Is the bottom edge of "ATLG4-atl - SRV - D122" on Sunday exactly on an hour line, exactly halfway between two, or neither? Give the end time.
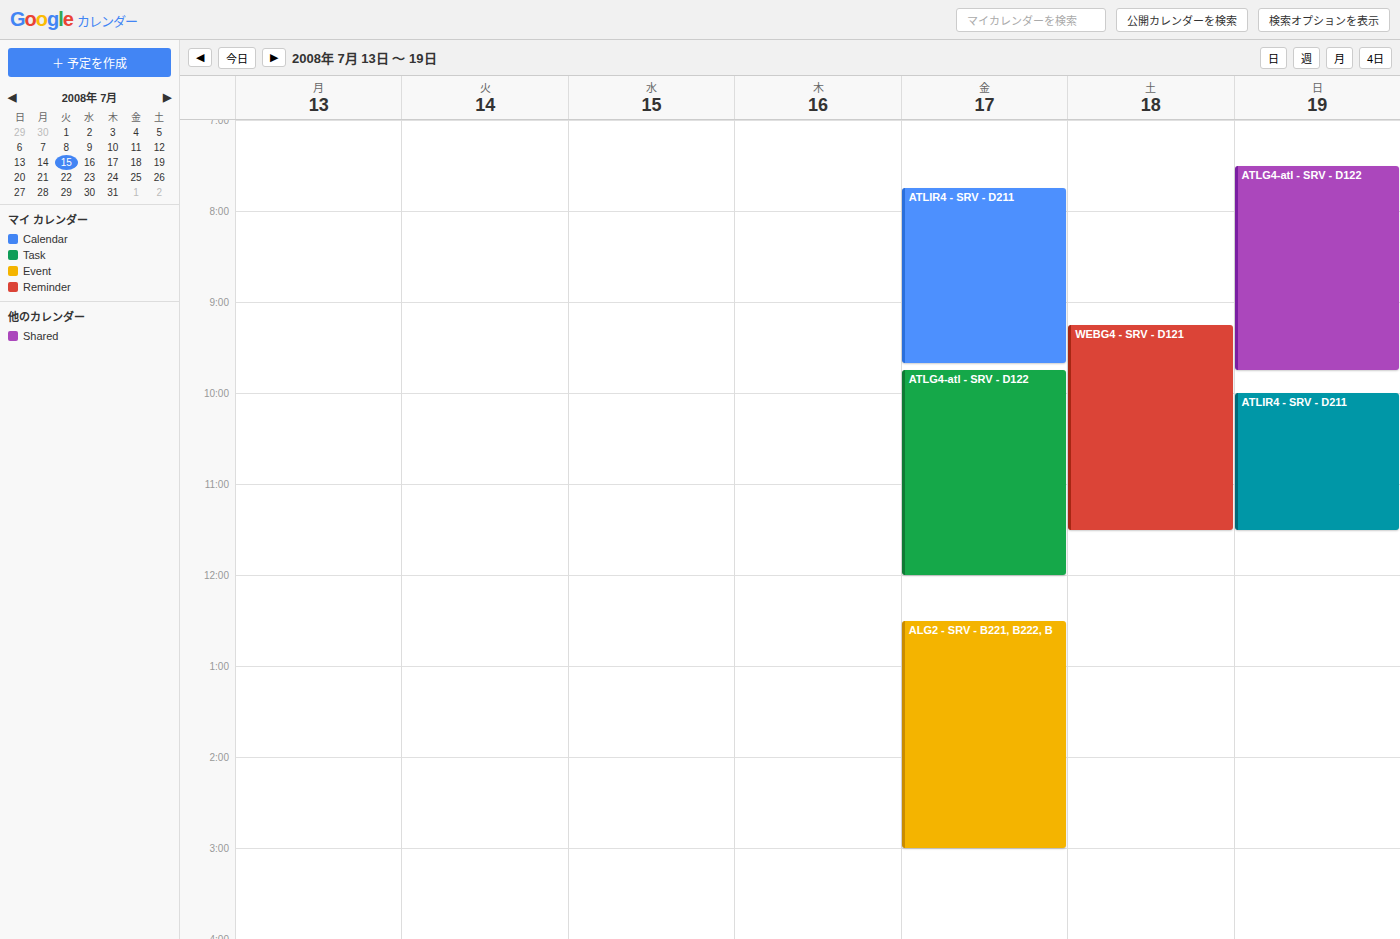
9:45 AM -- neither: three quarters of the way from the 9 AM line to the 10 AM line.